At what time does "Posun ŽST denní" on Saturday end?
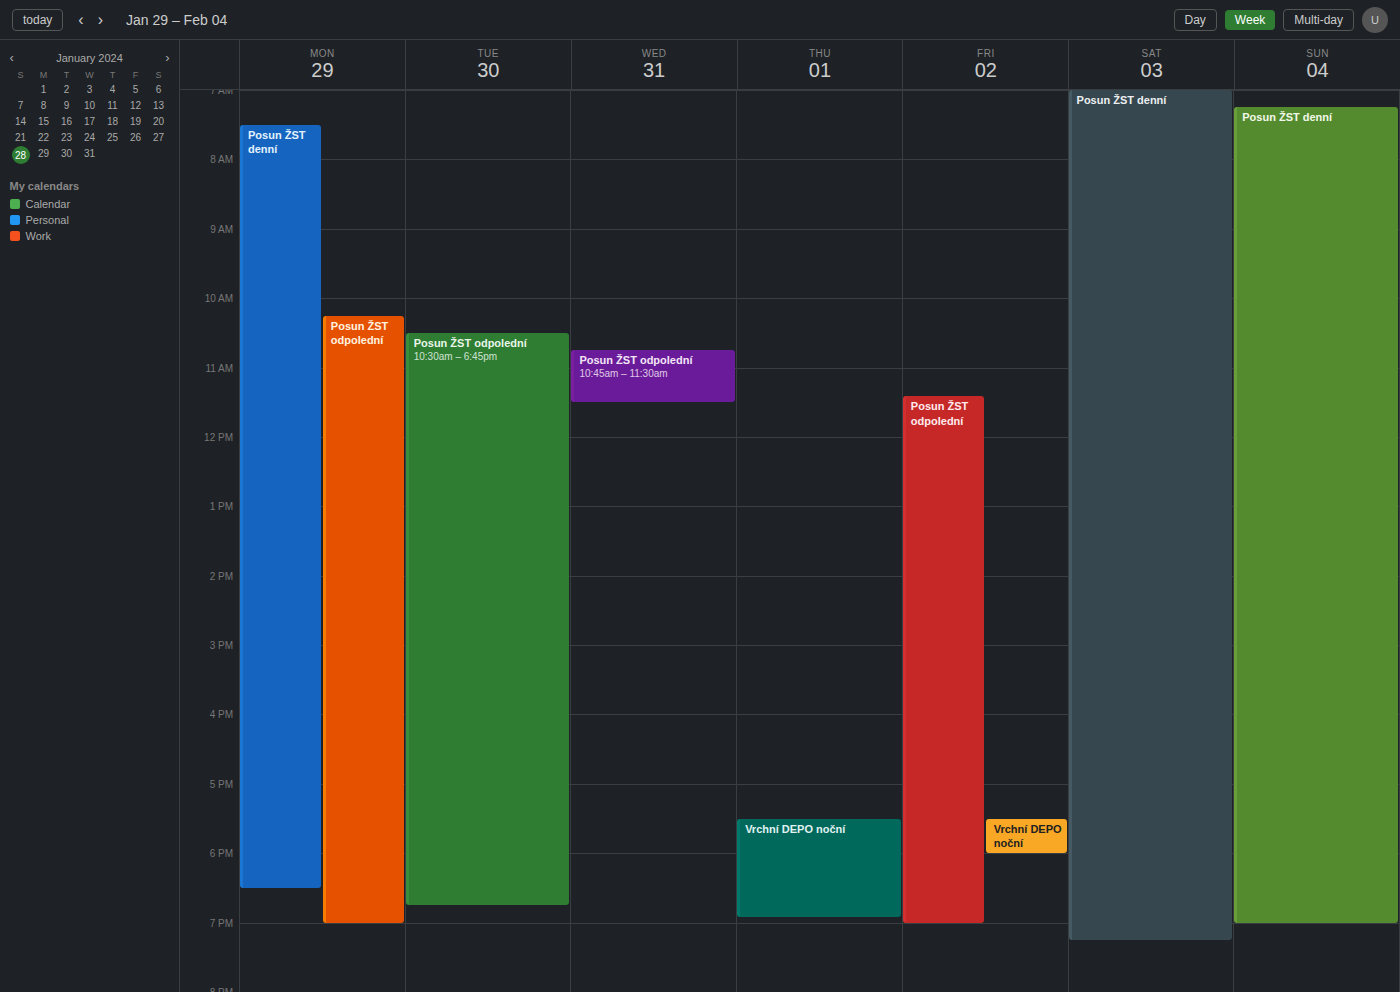
7:15 PM